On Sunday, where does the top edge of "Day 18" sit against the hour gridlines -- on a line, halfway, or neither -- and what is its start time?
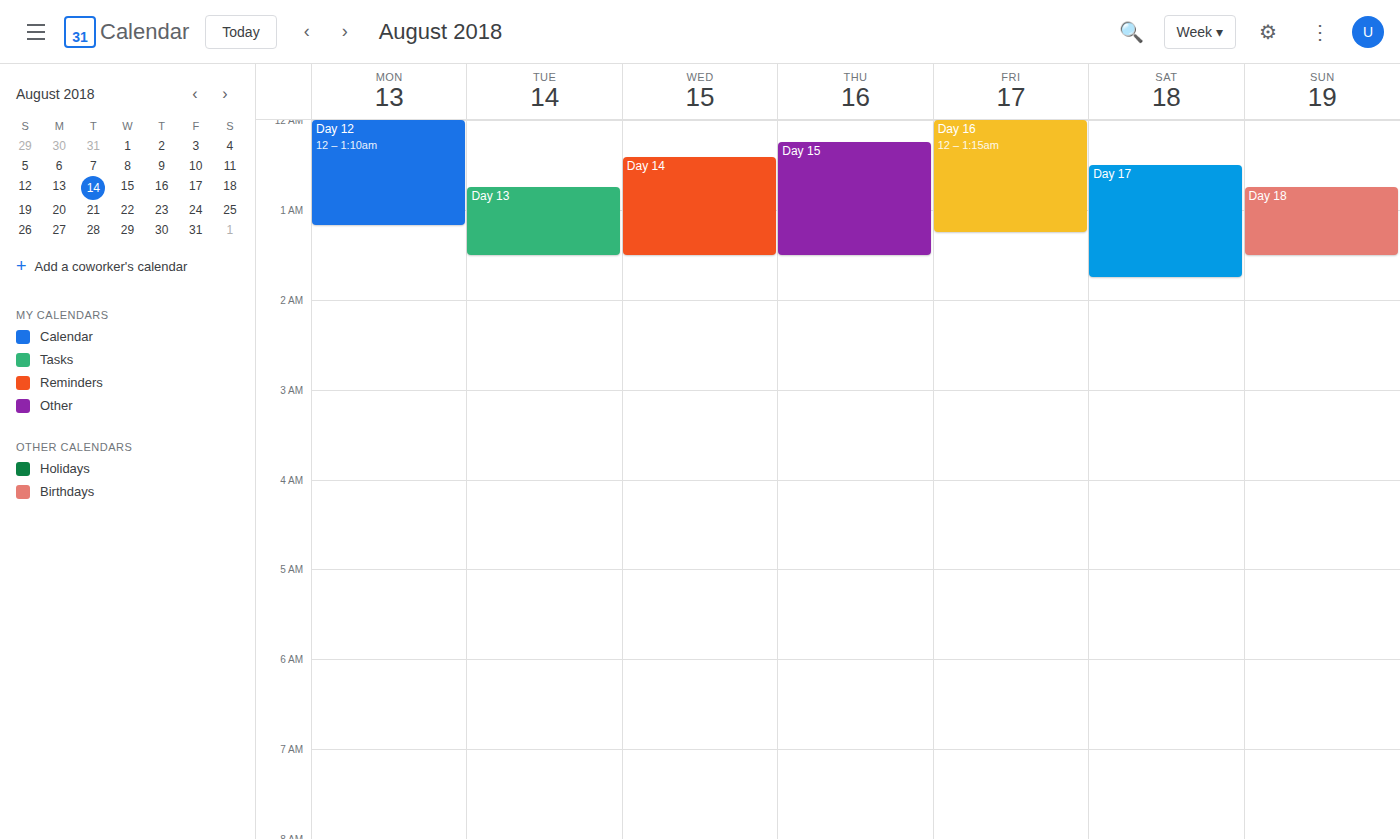
12:45 AM -- neither: three quarters of the way from the 12 AM line to the 1 AM line.